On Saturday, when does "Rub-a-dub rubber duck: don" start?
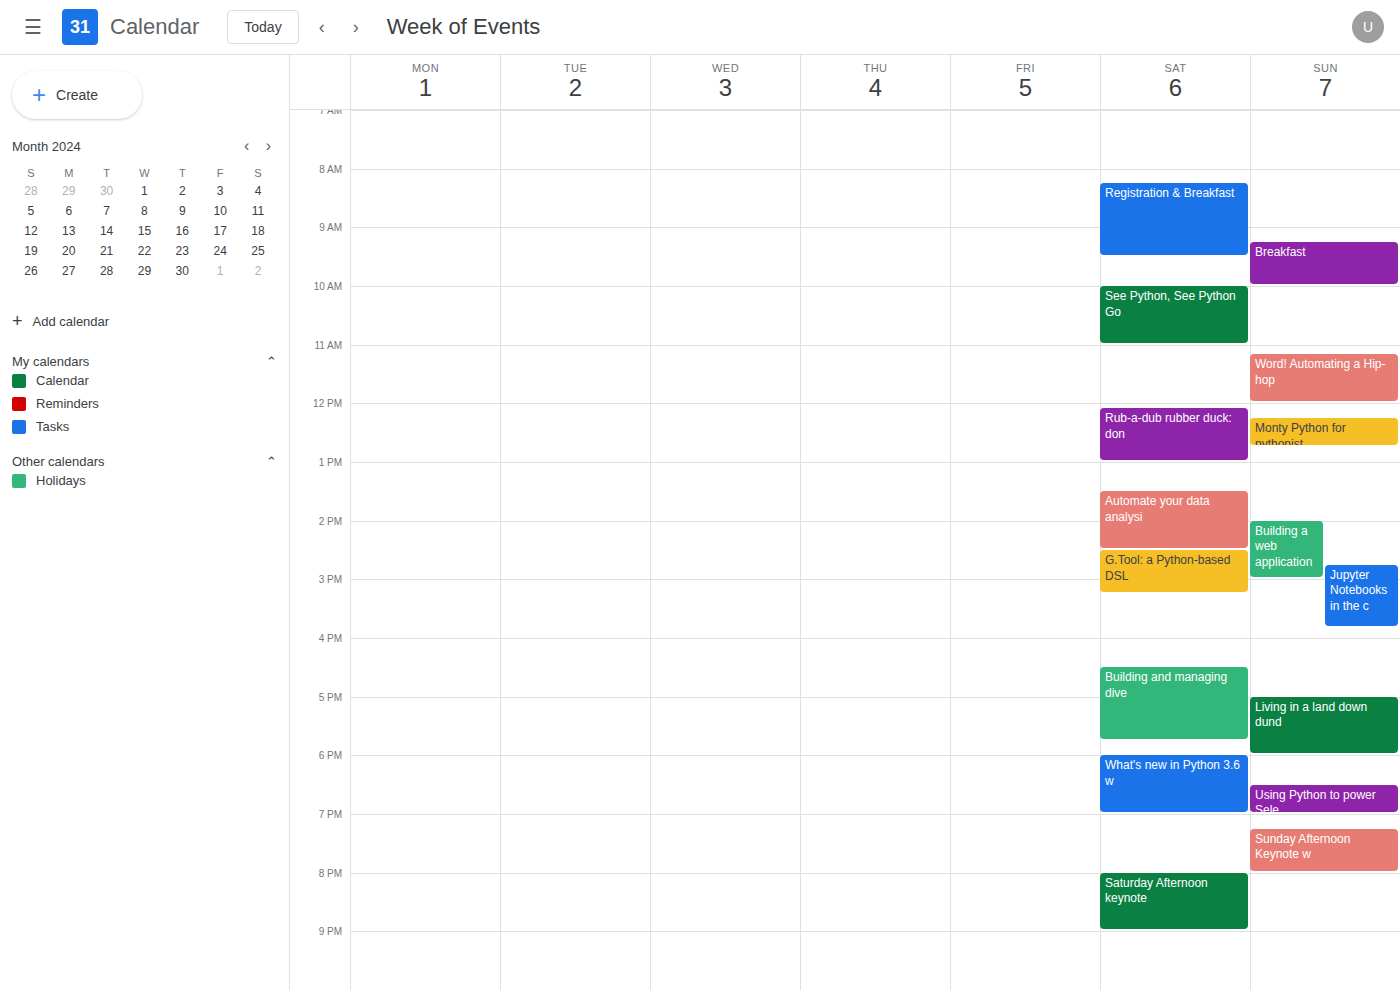
12:05 PM